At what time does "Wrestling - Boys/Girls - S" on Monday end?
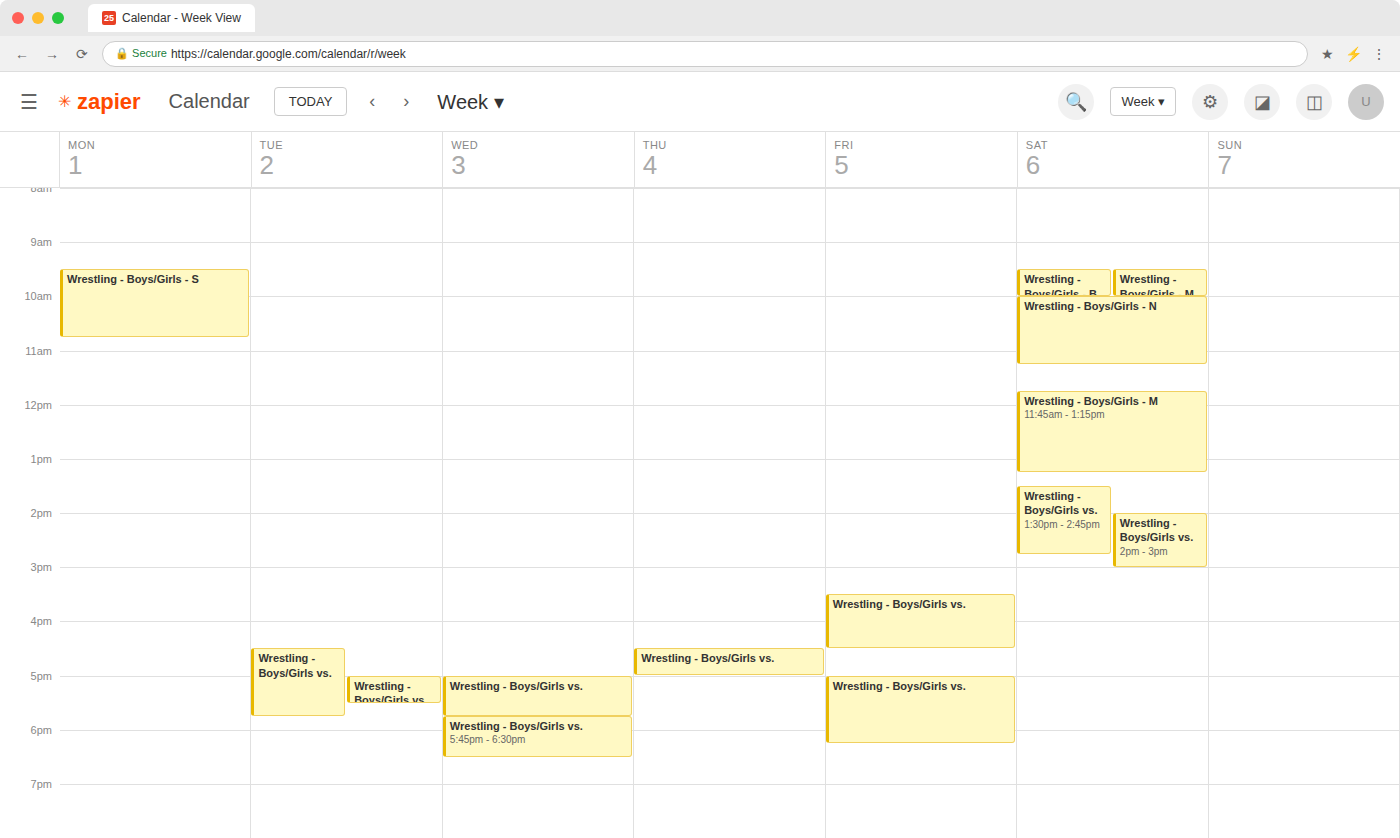
10:45 AM